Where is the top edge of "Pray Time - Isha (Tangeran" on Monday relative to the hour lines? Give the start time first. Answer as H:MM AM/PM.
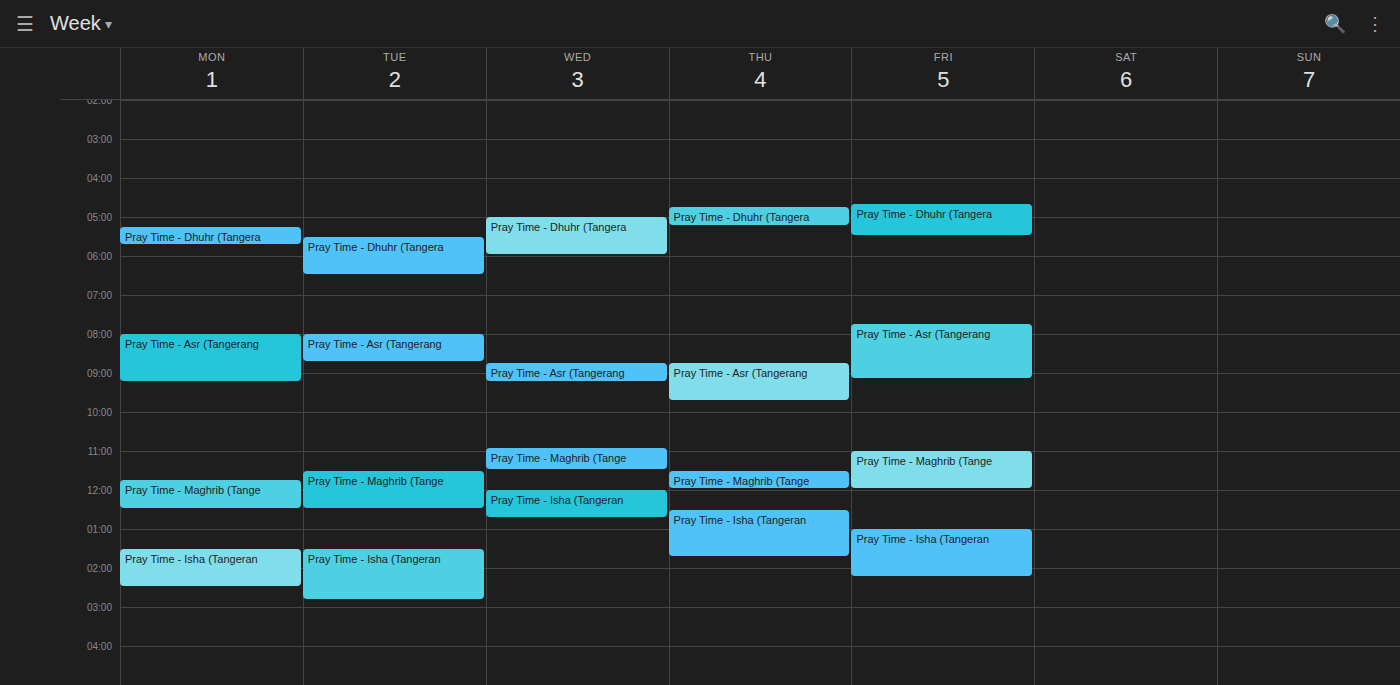
1:30 PM -- halfway between the 1 PM and 2 PM lines.